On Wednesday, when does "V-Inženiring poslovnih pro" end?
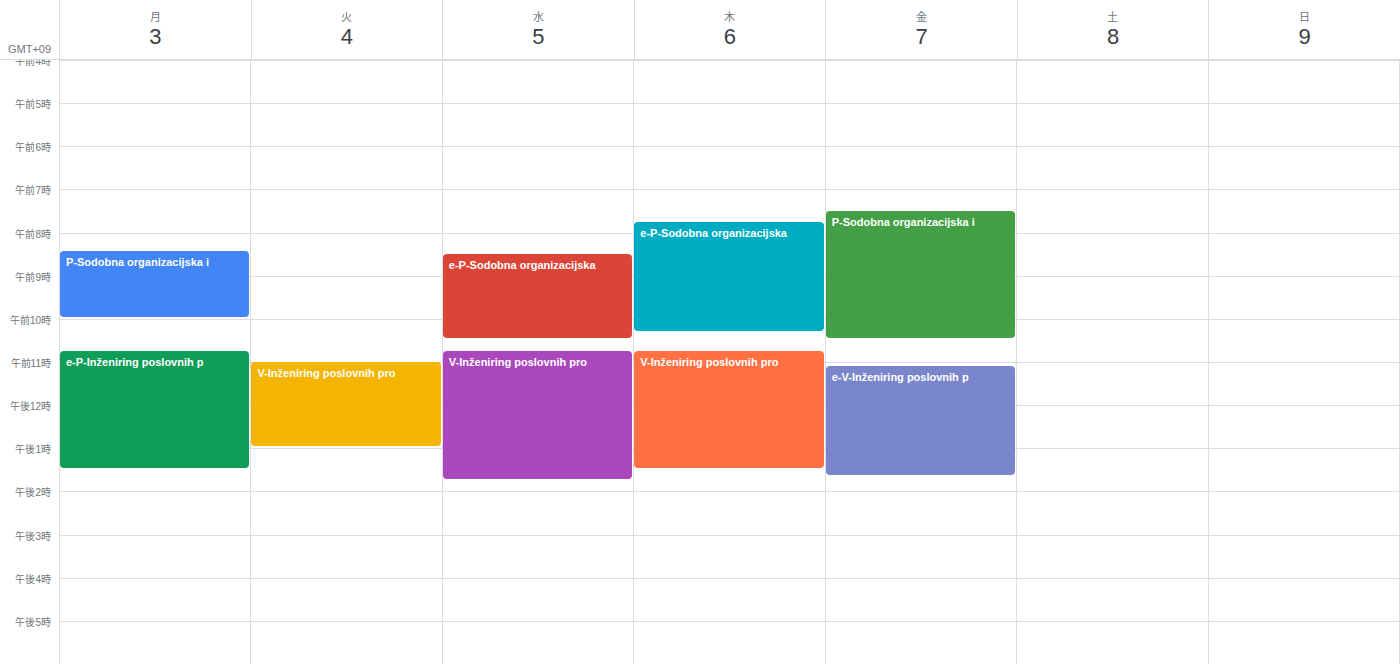
1:45 PM